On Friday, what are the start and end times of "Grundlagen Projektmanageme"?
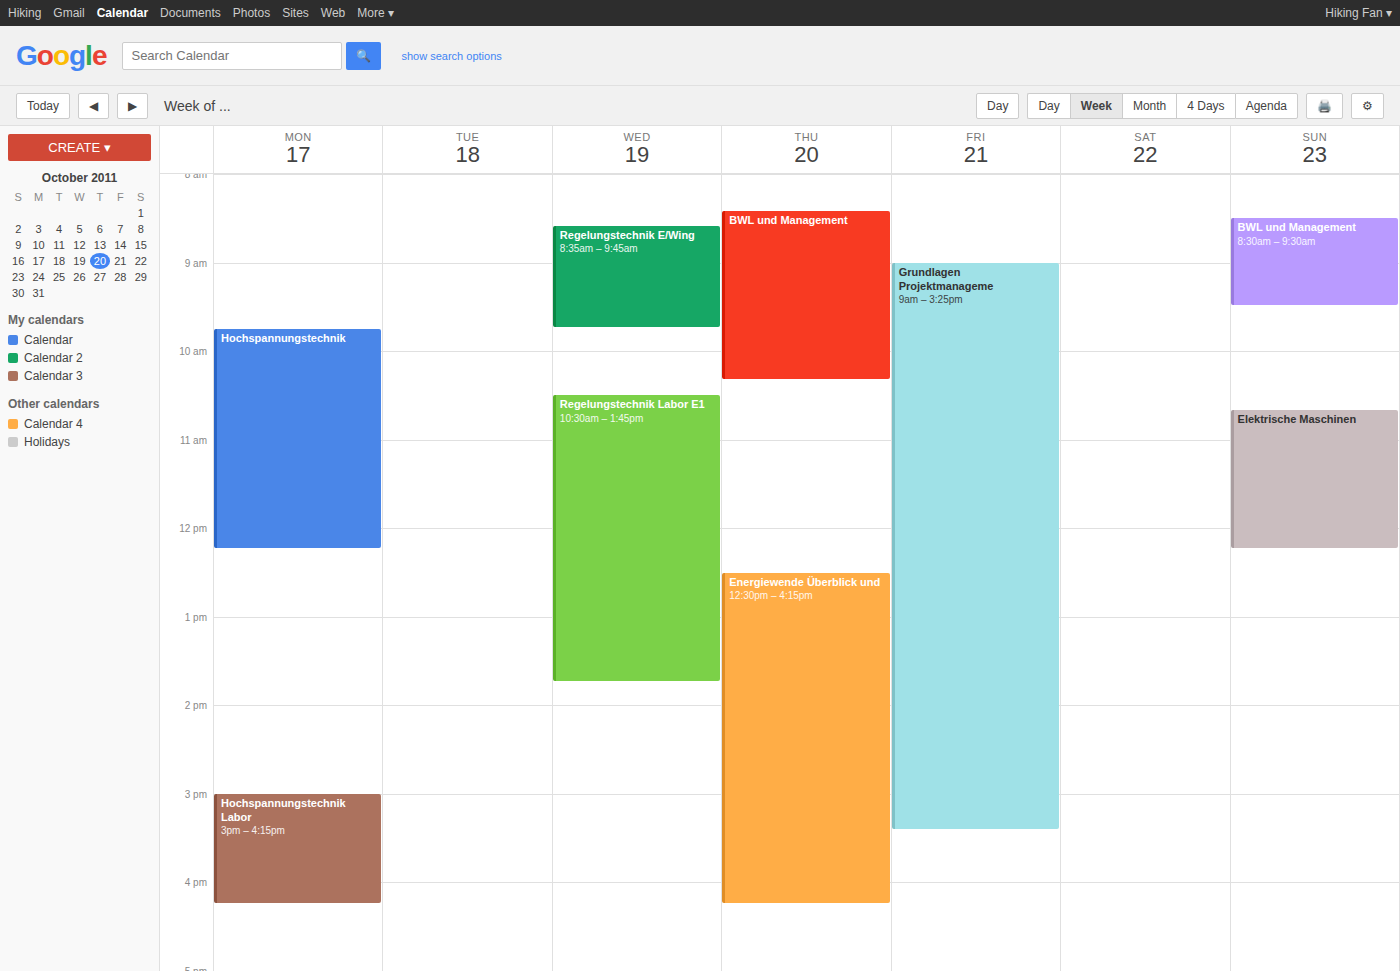
9:00 AM to 3:25 PM